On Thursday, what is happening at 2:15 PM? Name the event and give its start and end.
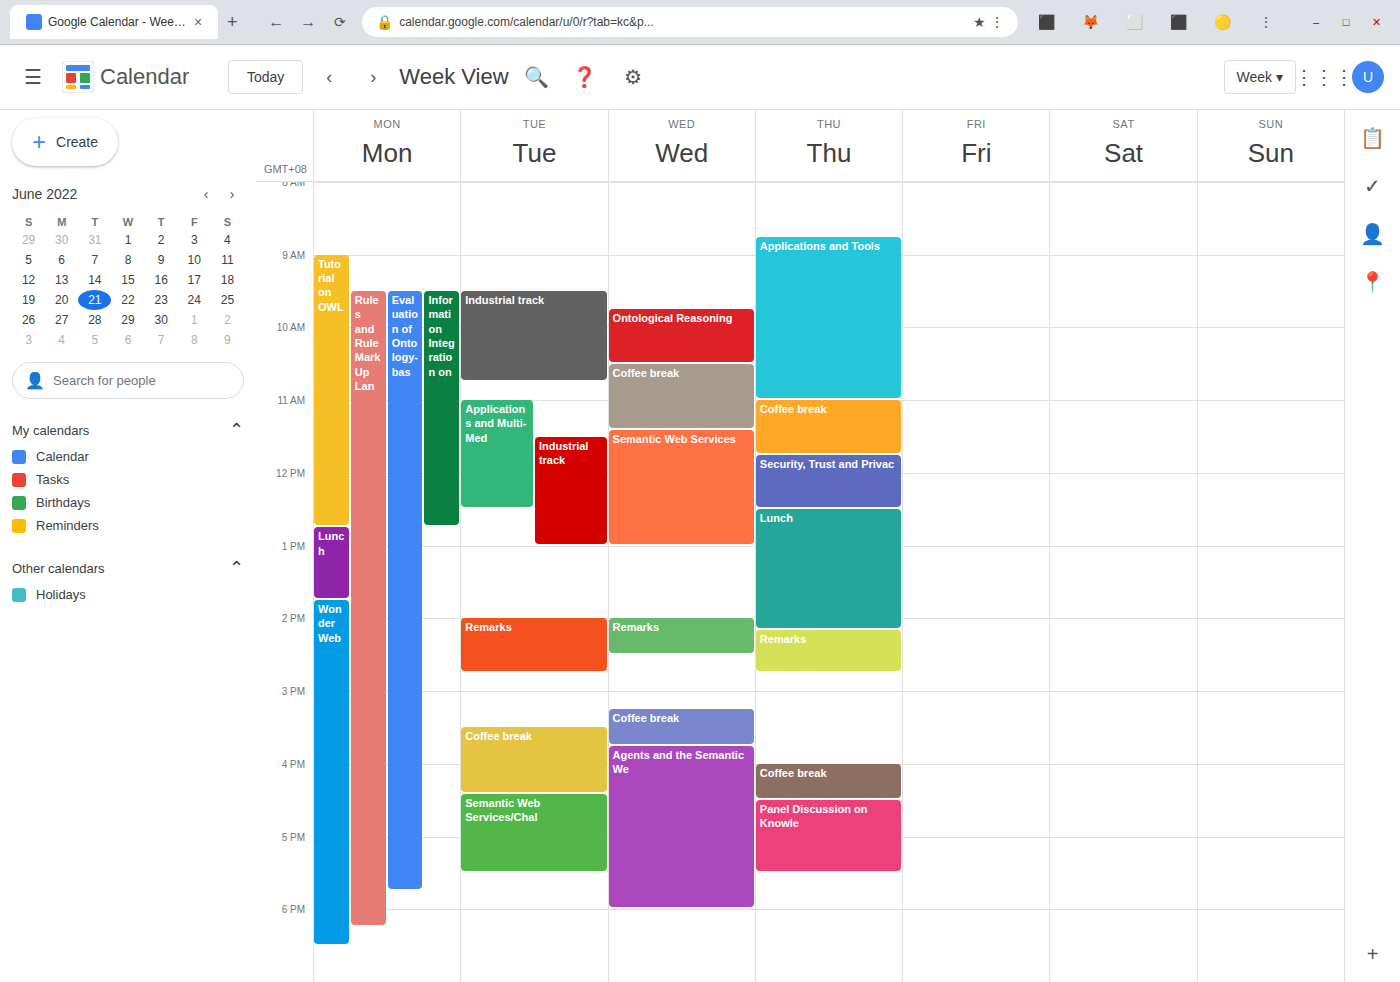
"Remarks", 2:10 PM to 2:45 PM